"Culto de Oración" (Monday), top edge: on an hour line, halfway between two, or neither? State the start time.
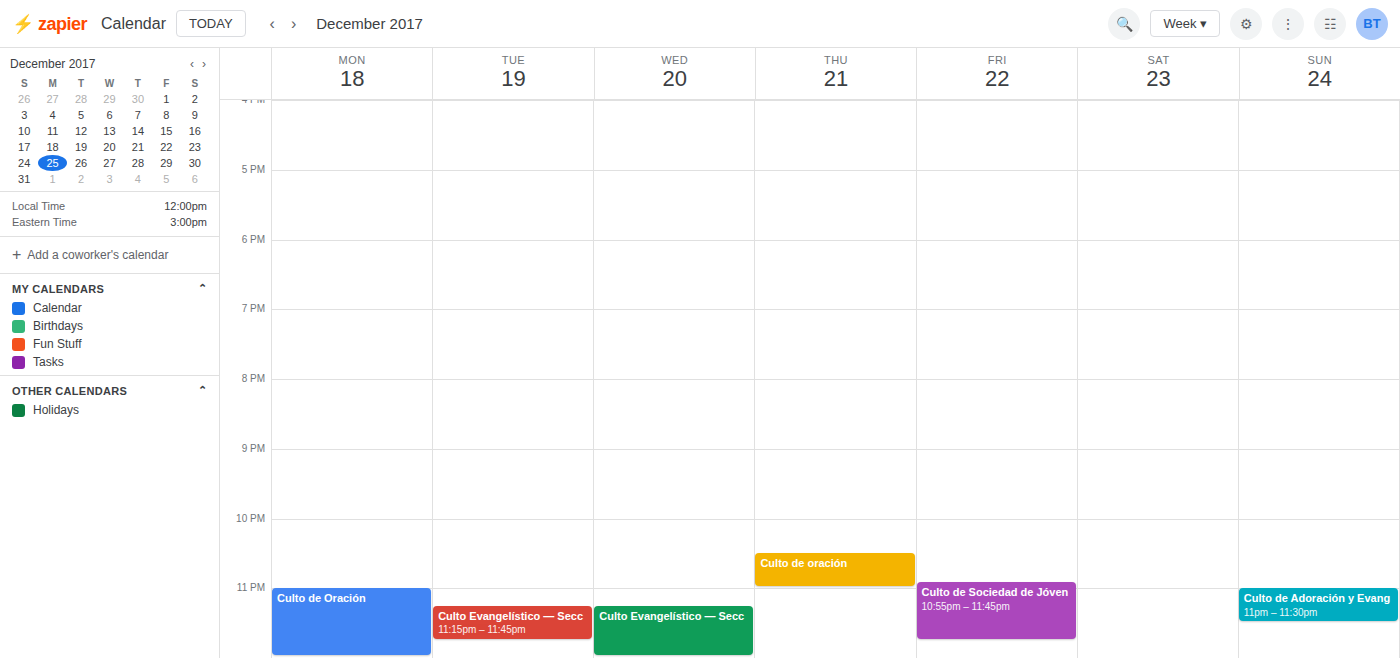
11:00 PM -- exactly on the 11 PM line.